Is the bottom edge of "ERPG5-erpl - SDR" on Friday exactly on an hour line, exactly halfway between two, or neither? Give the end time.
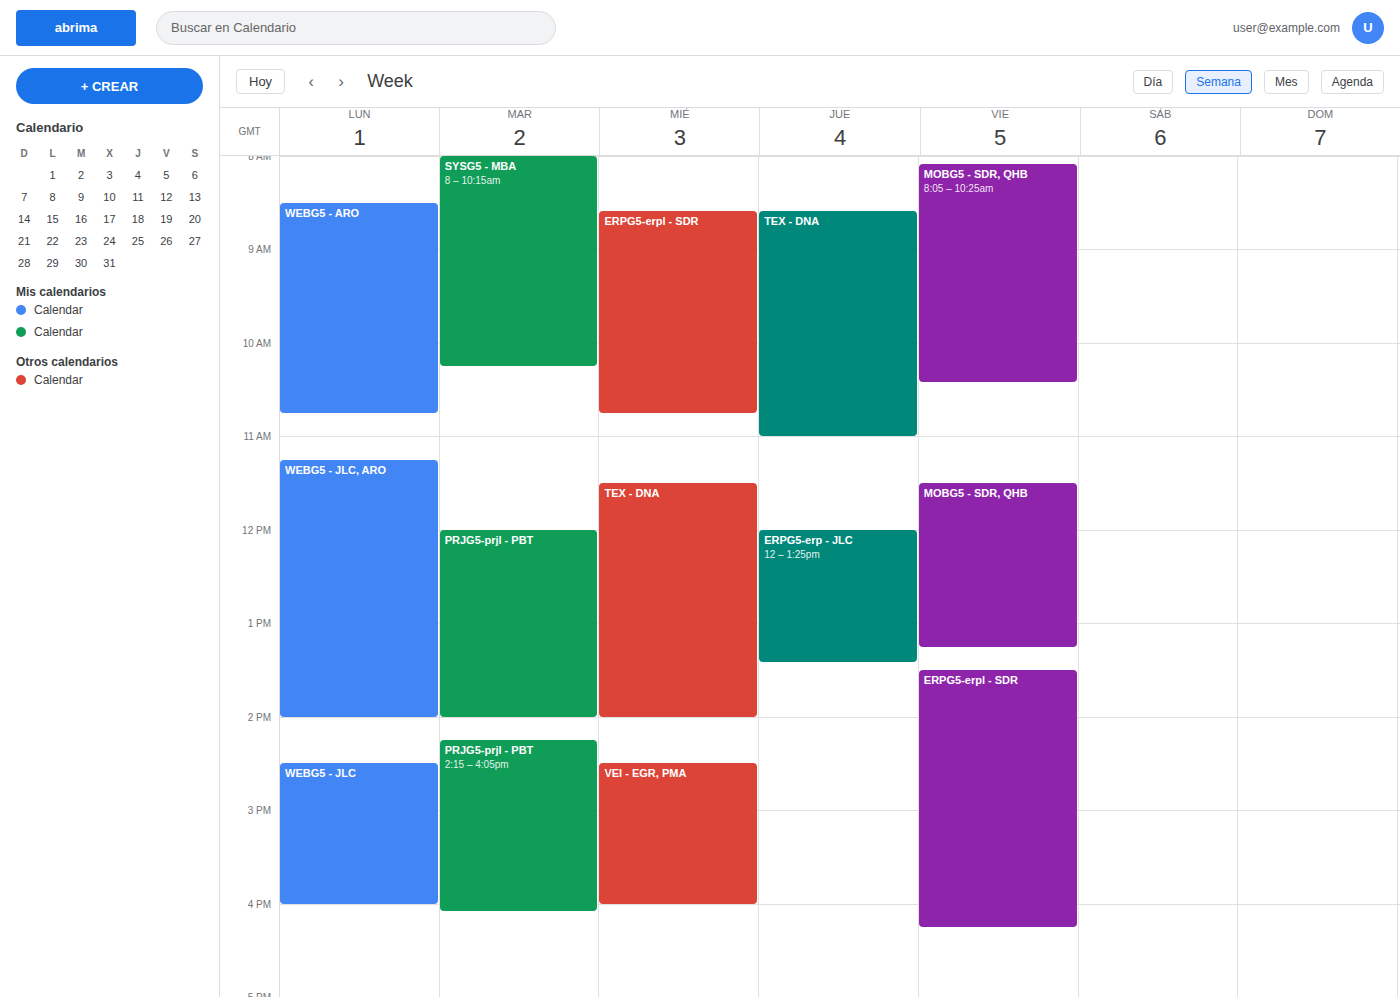
4:15 PM -- neither: a quarter of the way from the 4 PM line to the 5 PM line.